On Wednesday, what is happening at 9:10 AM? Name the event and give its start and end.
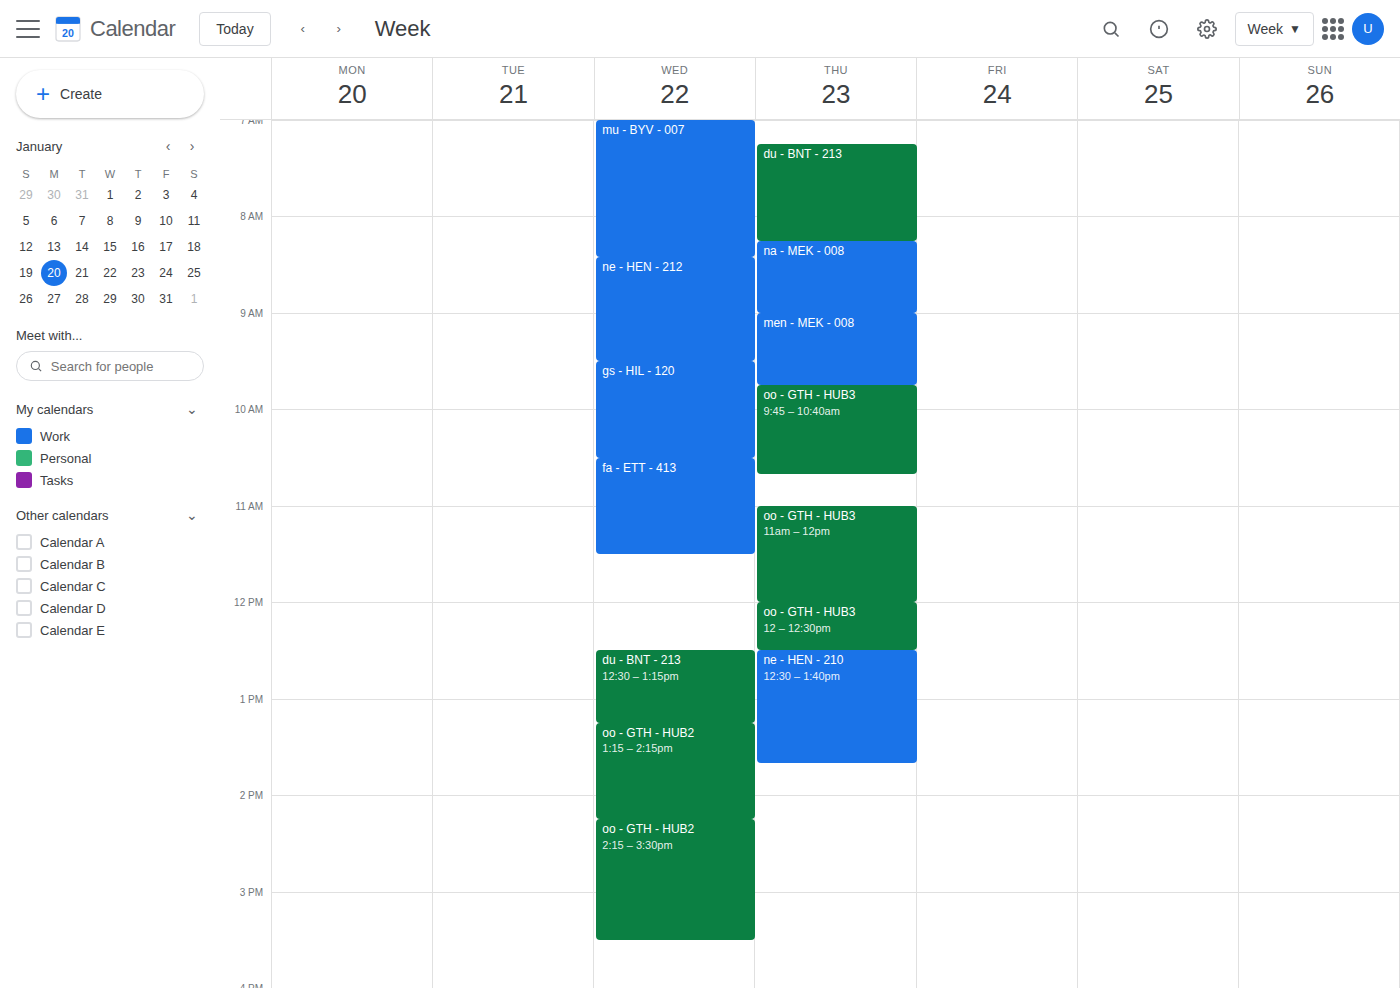
"ne - HEN - 212", 8:25 AM to 9:30 AM